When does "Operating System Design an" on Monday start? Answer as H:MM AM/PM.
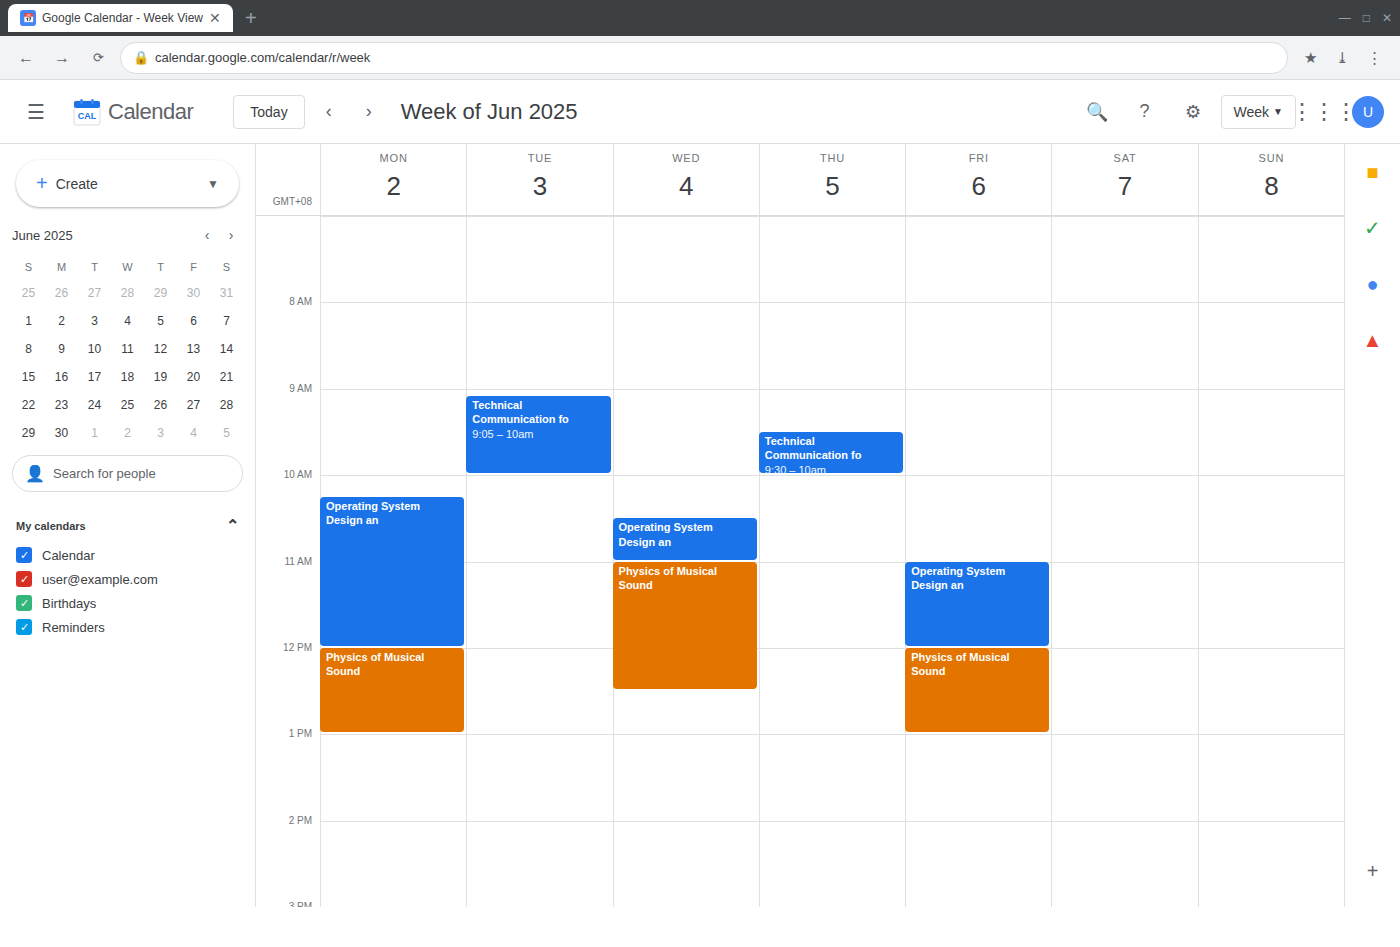
10:15 AM